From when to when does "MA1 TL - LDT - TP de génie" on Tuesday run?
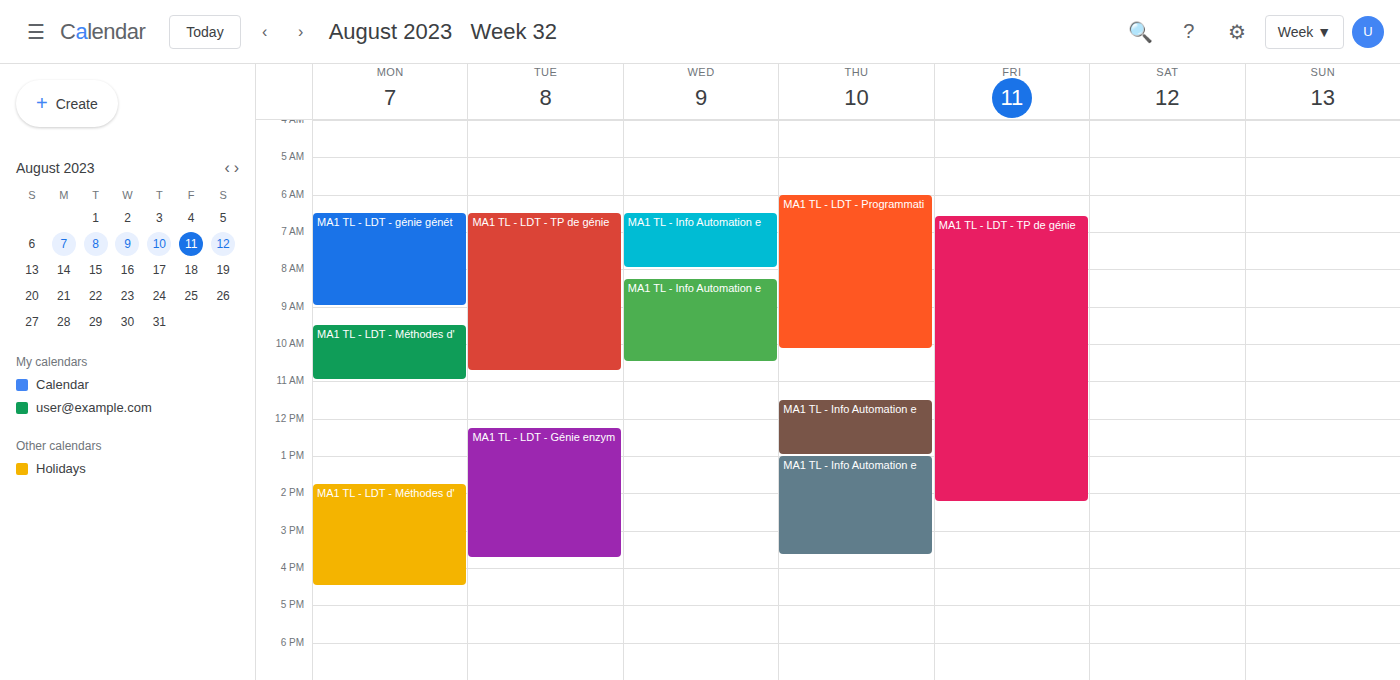
6:30 AM to 10:45 AM